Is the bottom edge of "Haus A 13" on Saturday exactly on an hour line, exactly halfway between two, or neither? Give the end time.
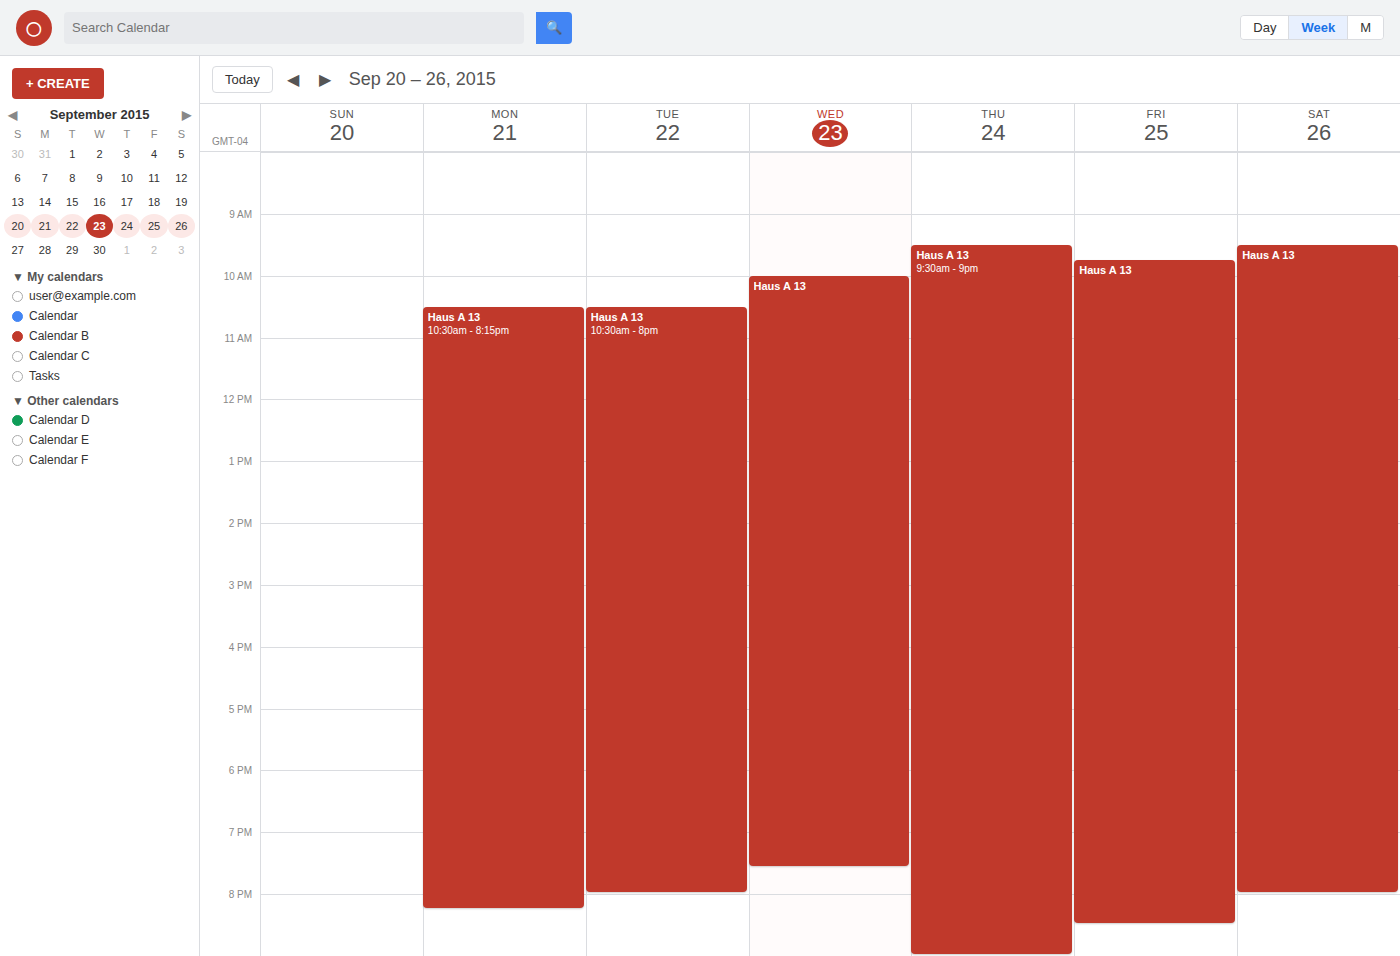
8:00 PM -- exactly on the 8 PM line.